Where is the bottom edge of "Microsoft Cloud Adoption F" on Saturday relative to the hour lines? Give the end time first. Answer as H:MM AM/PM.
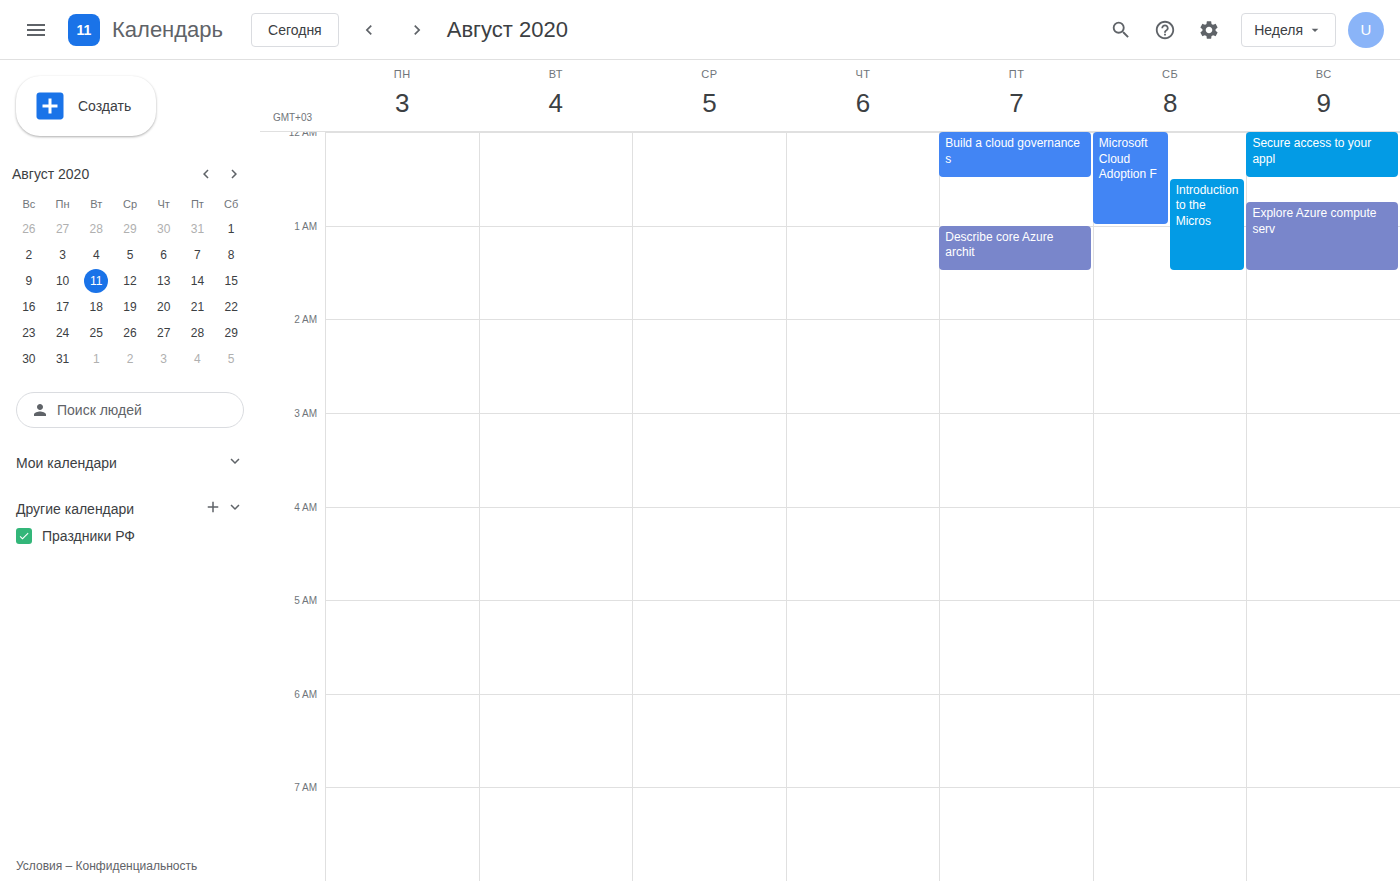
1:00 AM -- exactly on the 1 AM line.